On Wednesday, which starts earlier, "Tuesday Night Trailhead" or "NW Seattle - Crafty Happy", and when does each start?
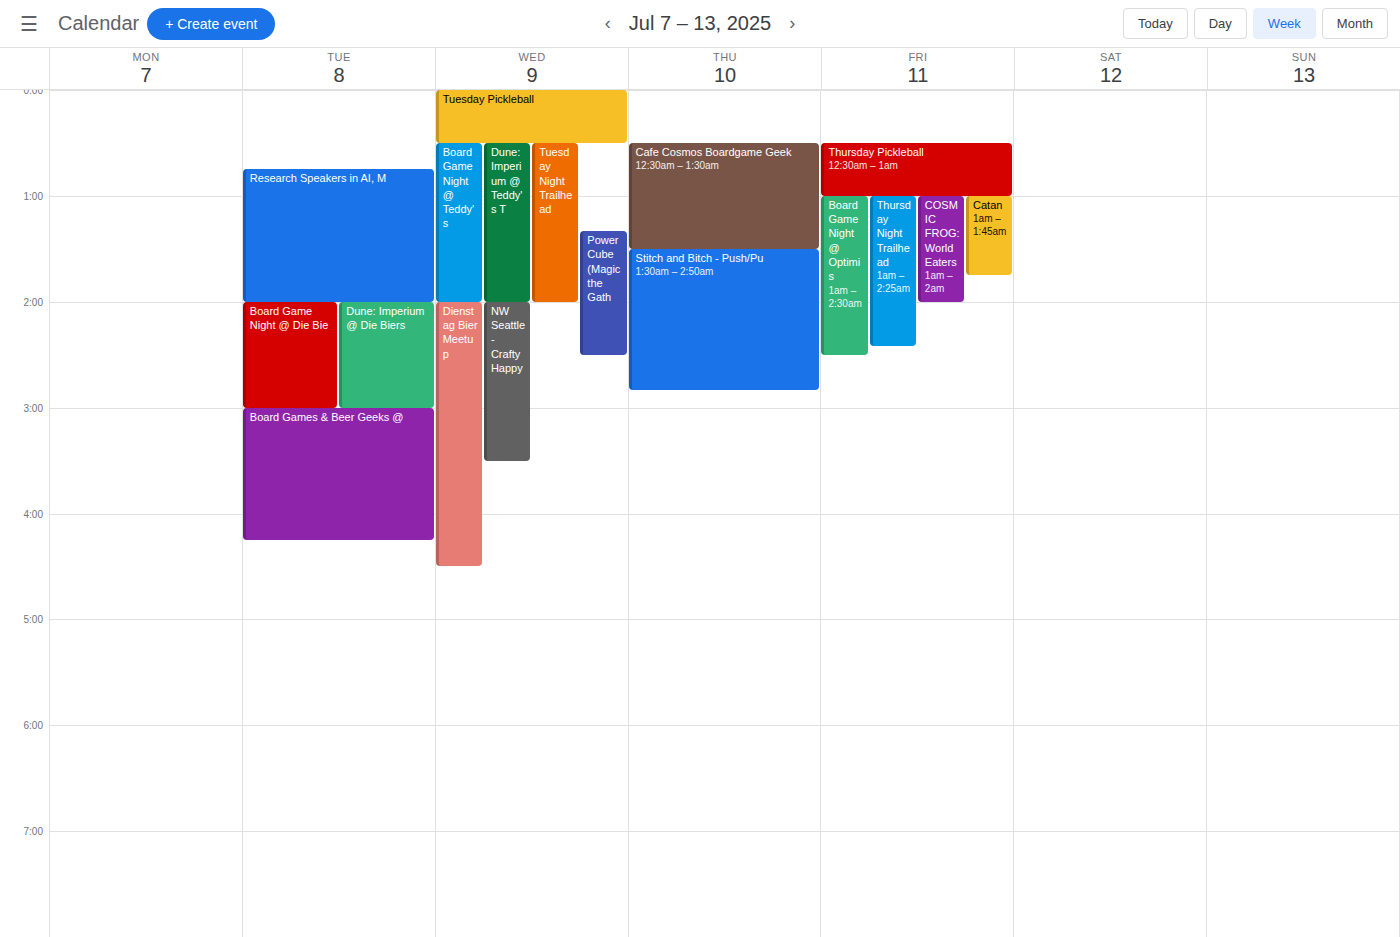
"Tuesday Night Trailhead" 12:30 AM; "NW Seattle - Crafty Happy" 2:00 AM.